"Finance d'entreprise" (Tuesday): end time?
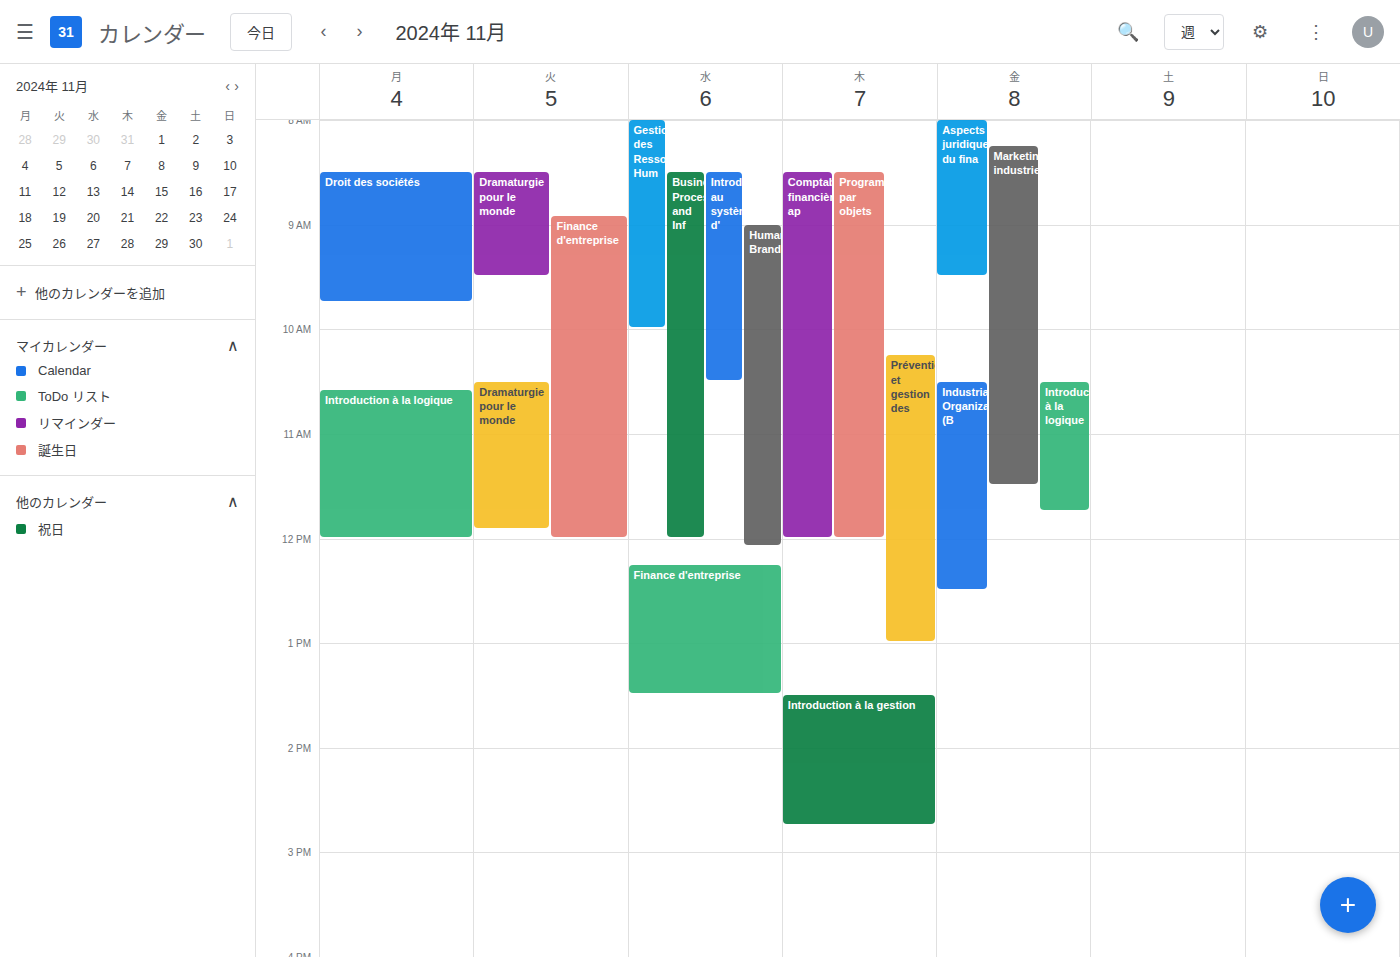
12:00 PM